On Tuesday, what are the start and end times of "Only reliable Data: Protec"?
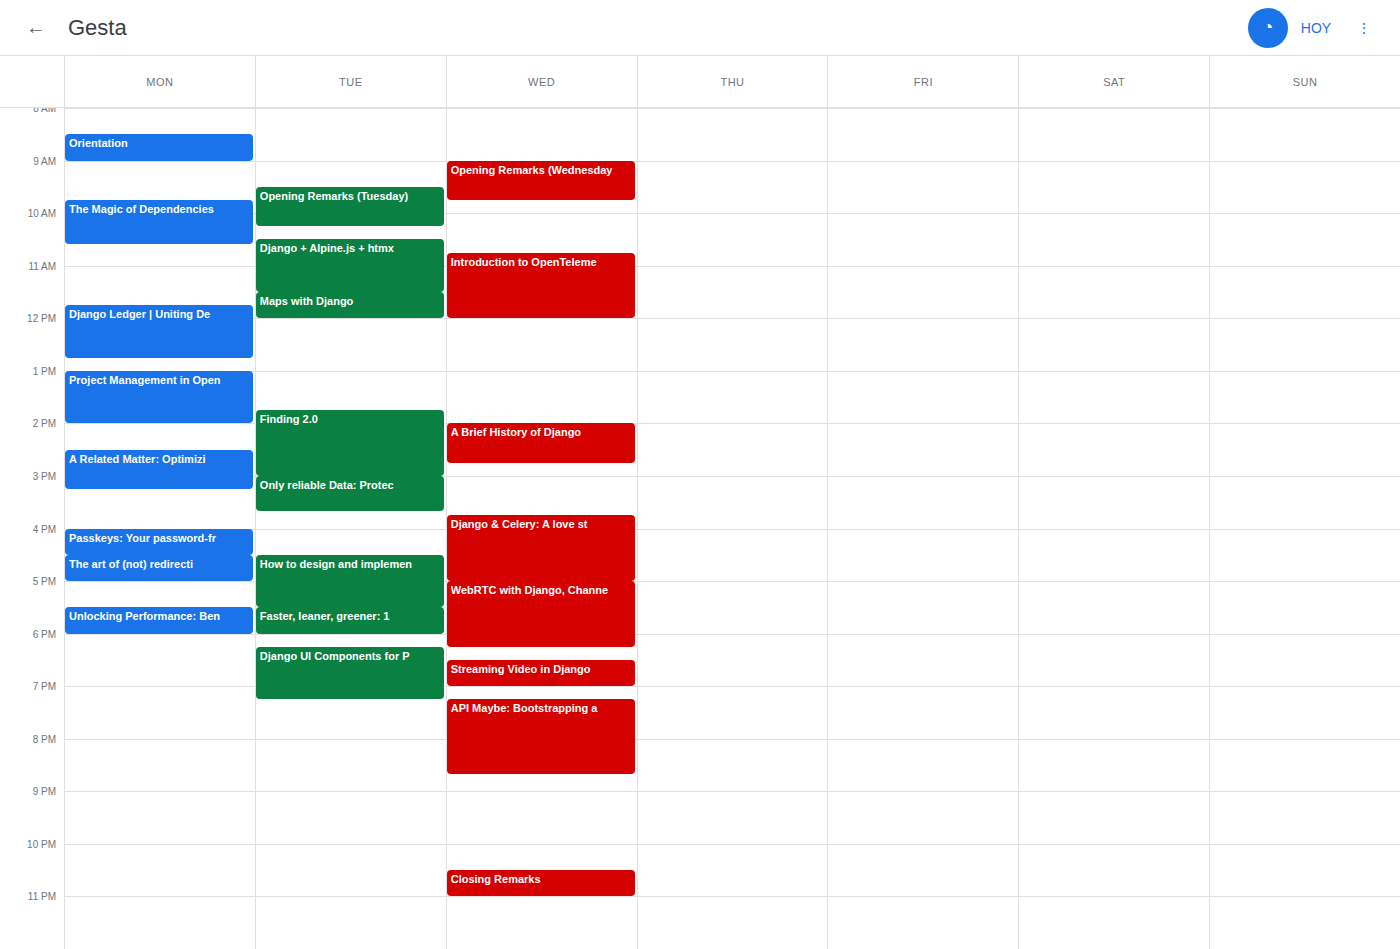
3:00 PM to 3:40 PM